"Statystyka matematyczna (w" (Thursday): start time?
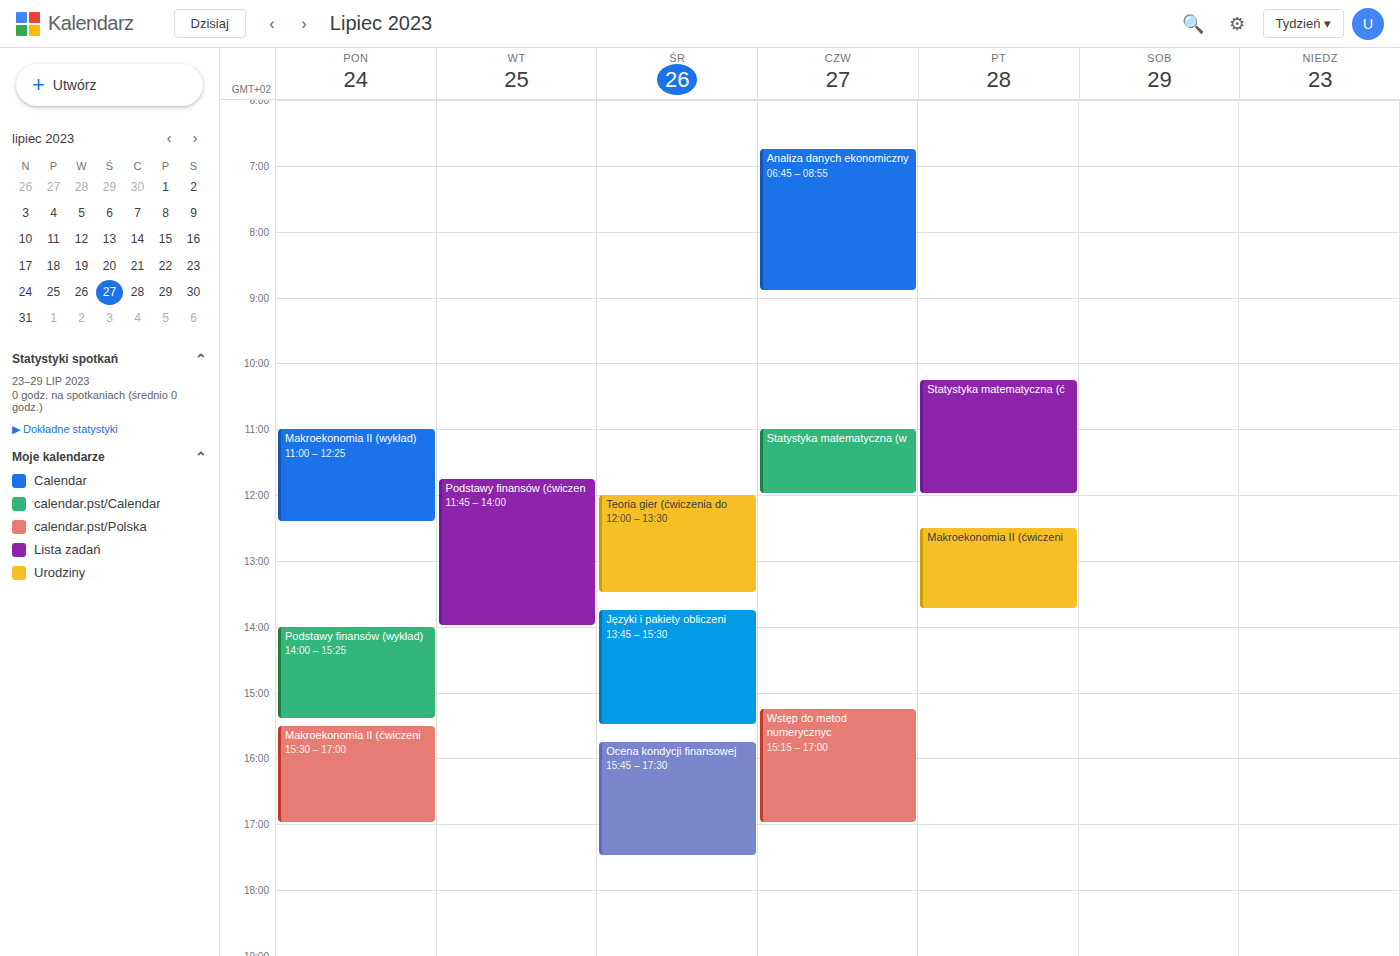
11:00 AM